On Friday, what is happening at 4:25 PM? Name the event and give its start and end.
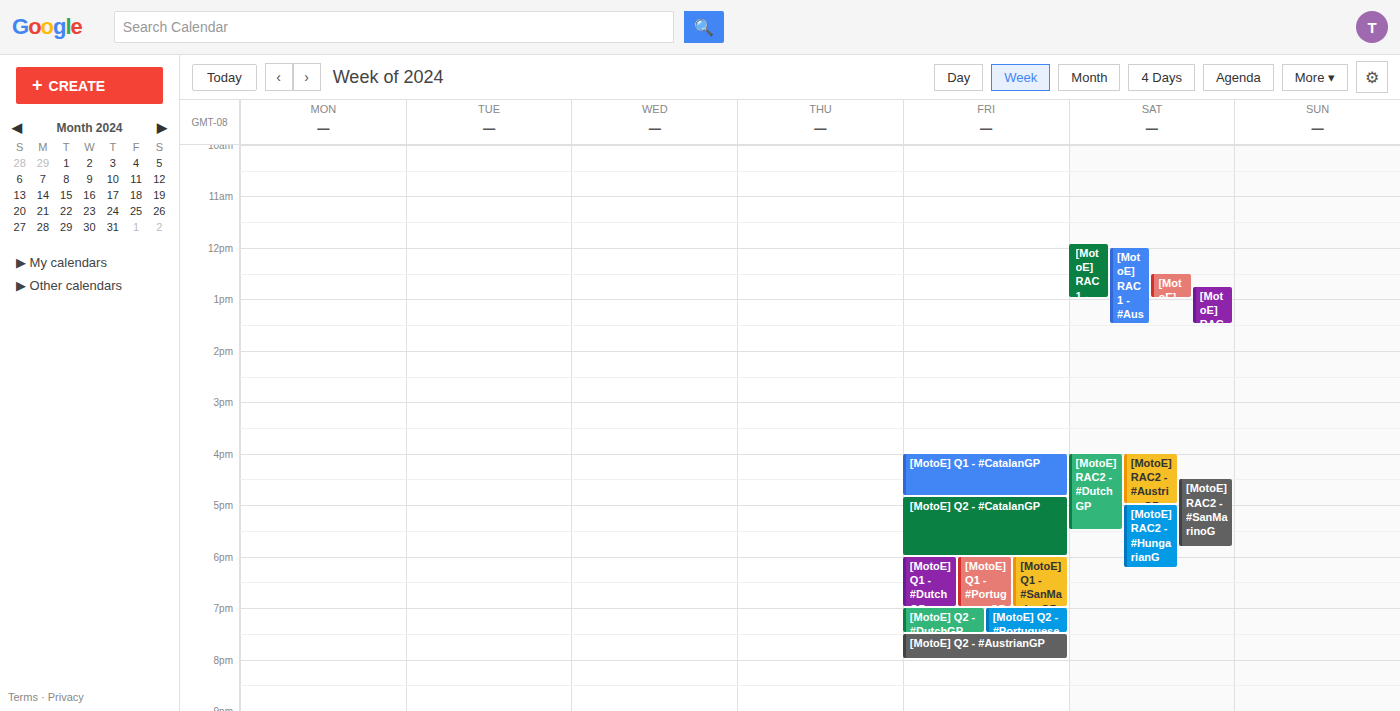
"[MotoE] Q1 - #CatalanGP", 4:00 PM to 4:50 PM